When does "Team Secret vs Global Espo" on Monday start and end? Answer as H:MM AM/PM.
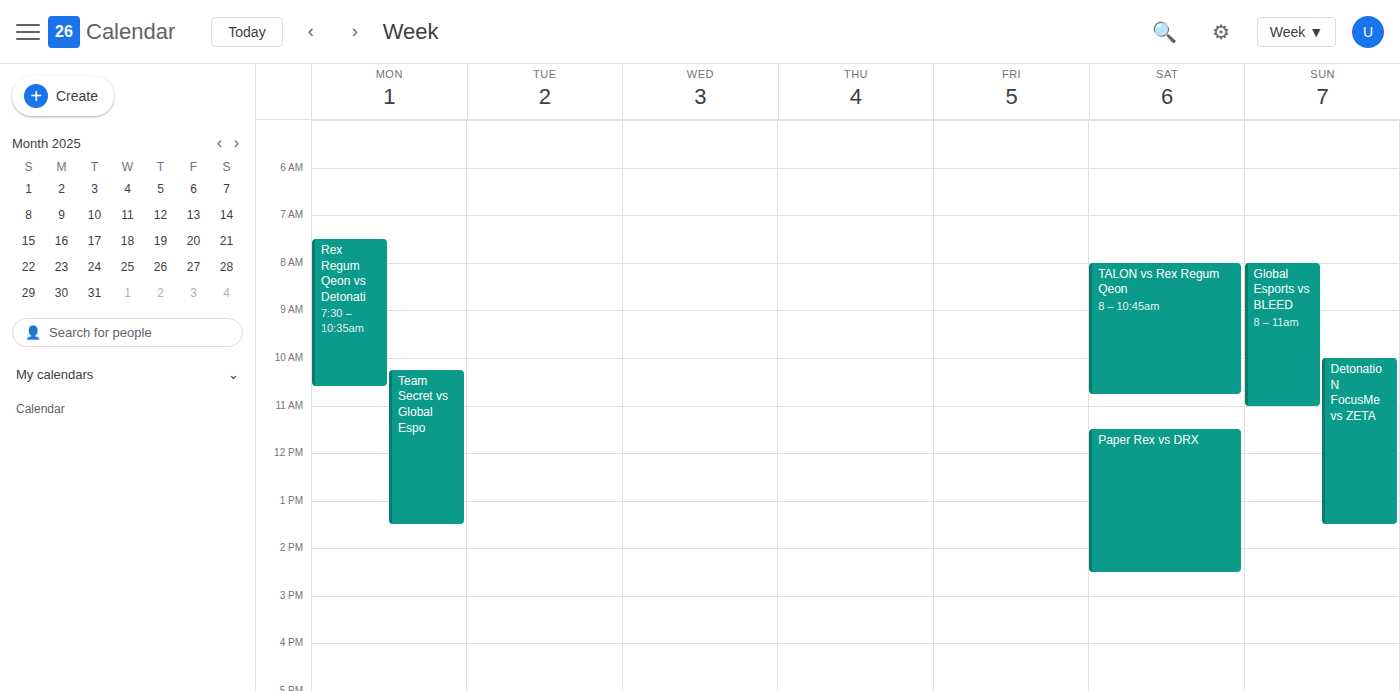
10:15 AM to 1:30 PM